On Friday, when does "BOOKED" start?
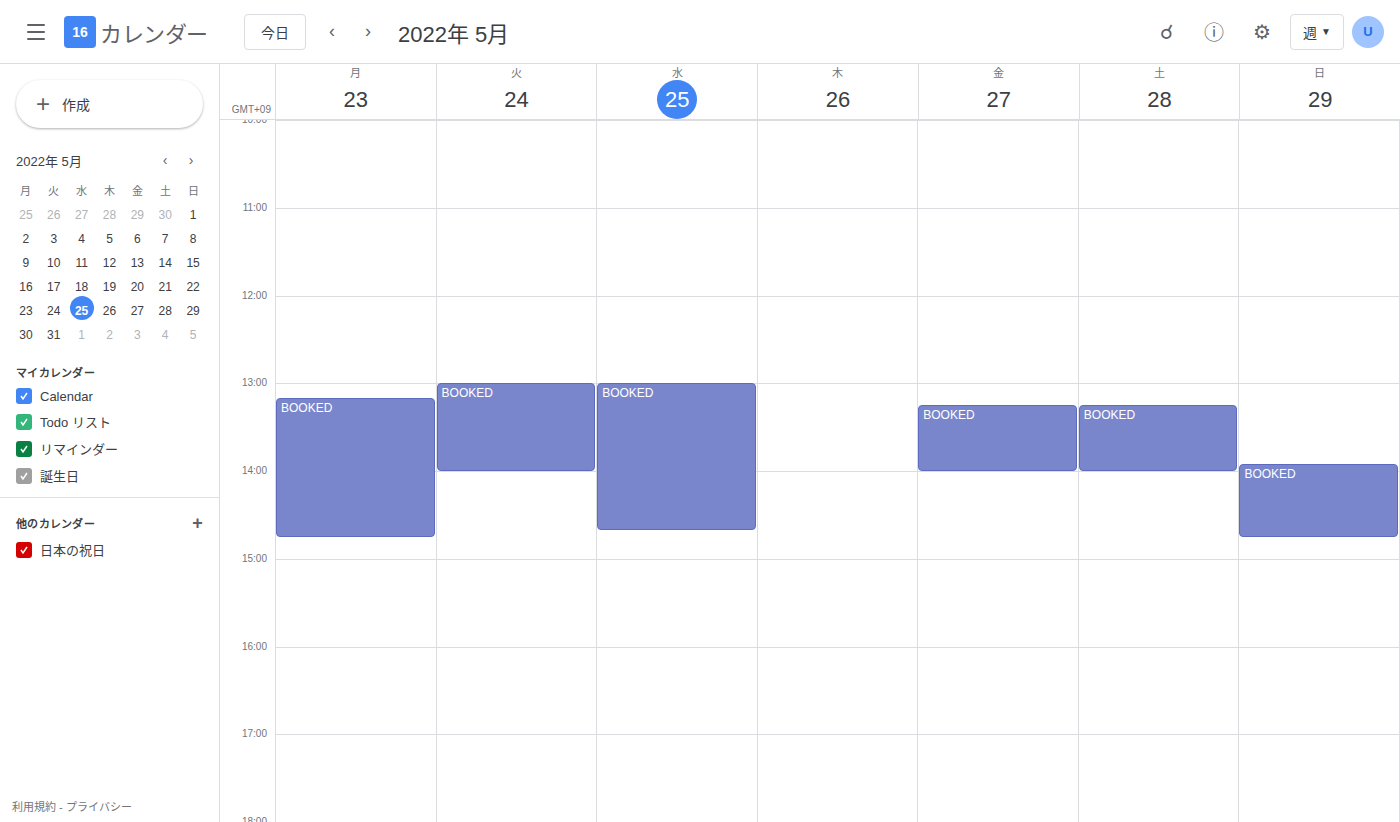
1:15 PM